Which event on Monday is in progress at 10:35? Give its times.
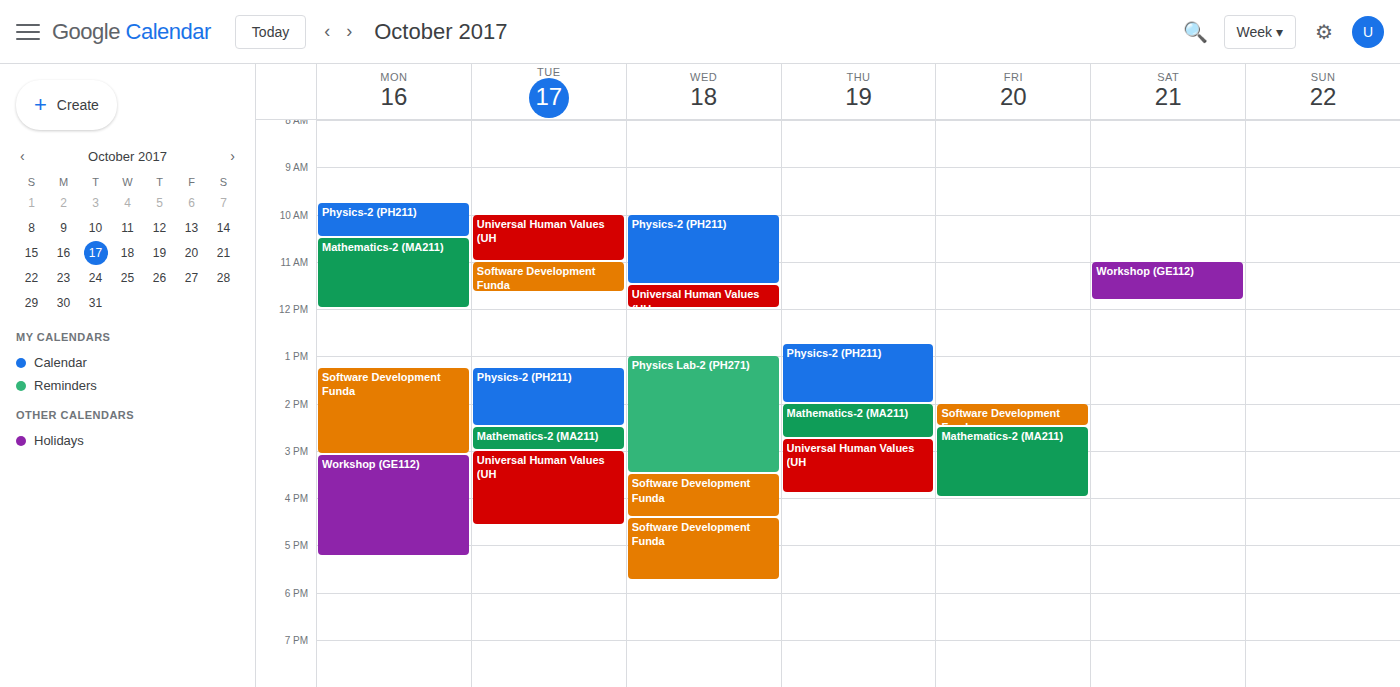
"Mathematics-2 (MA211)", 10:30 to 12:00